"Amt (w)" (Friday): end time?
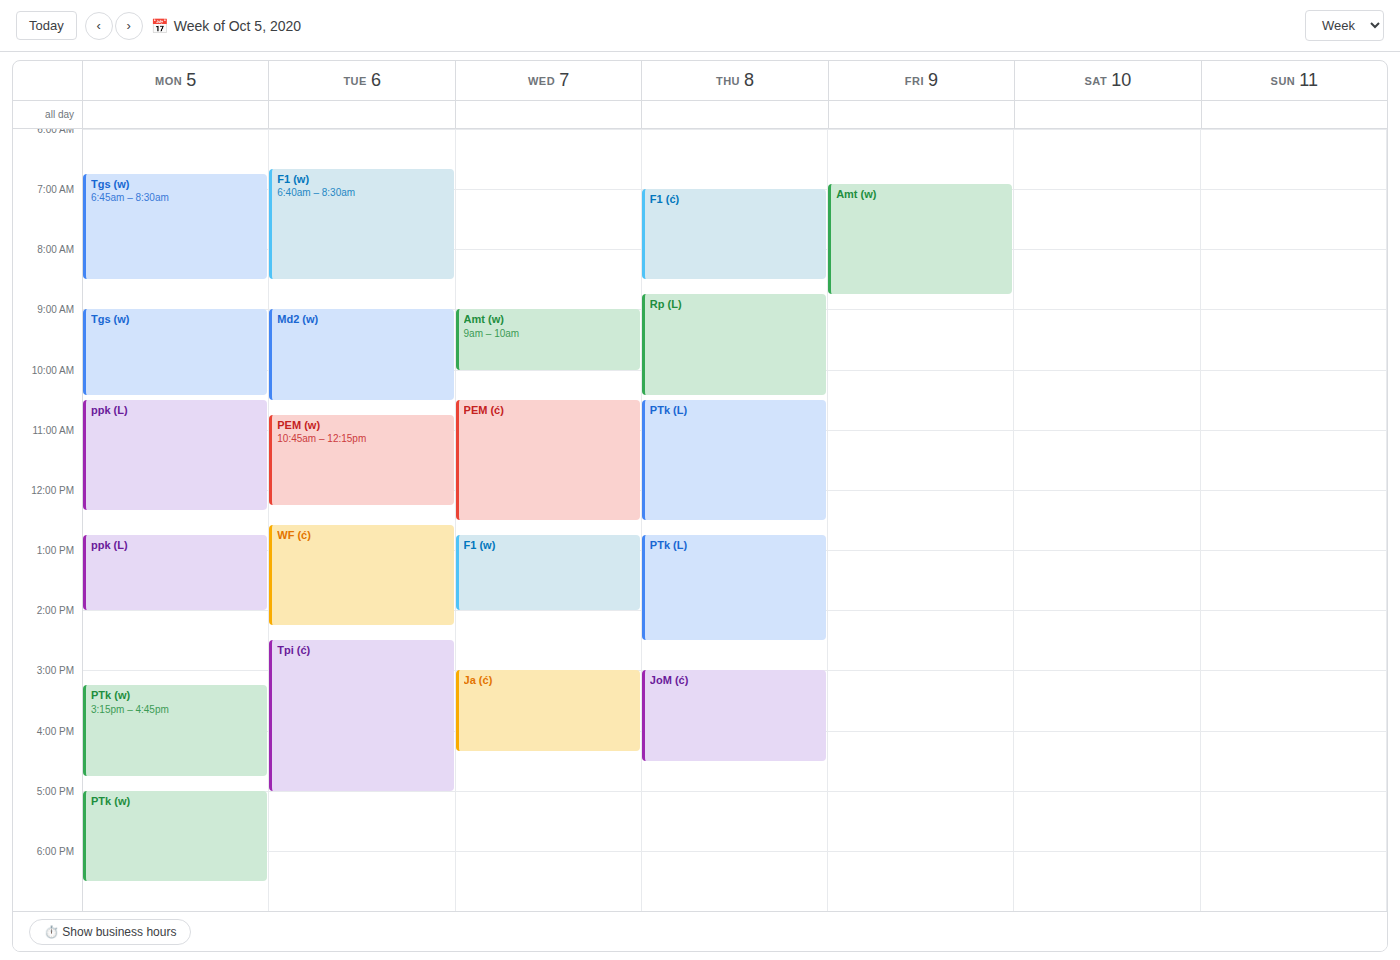
8:45 AM